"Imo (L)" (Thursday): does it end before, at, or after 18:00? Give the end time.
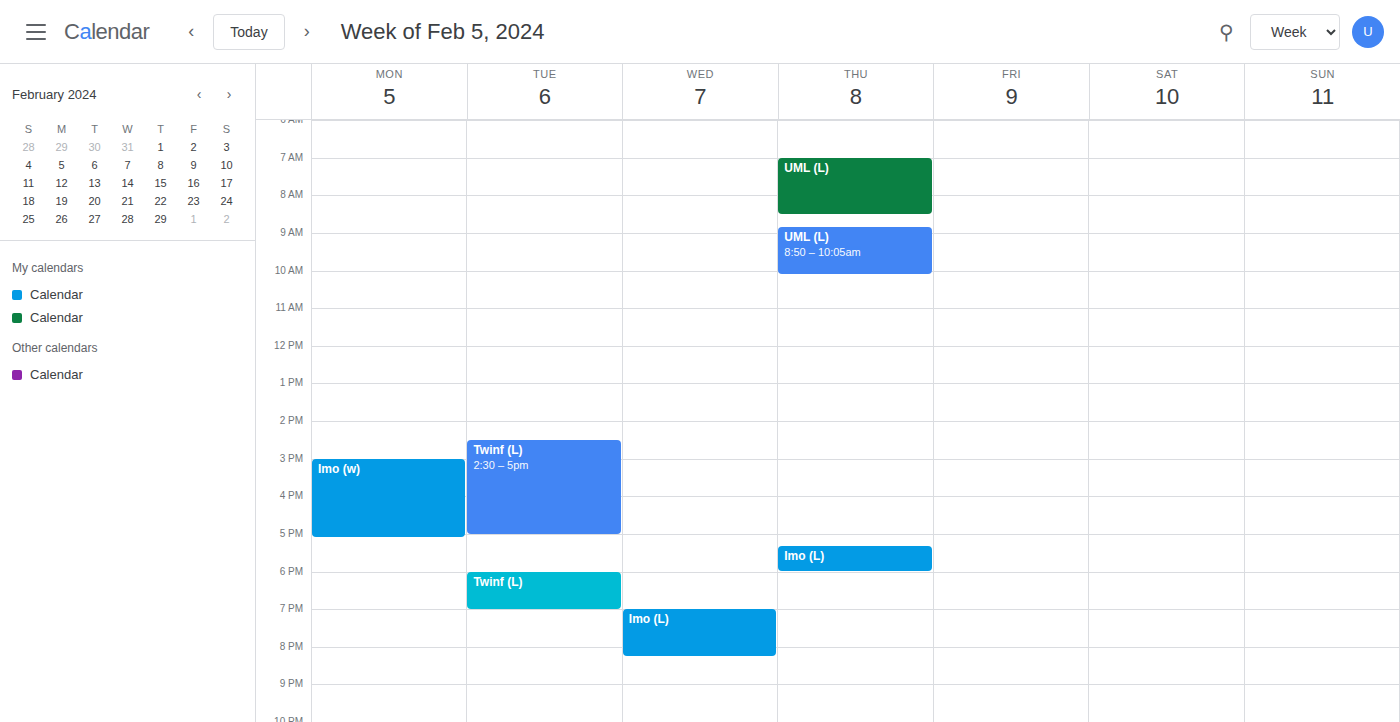
18:00 -- exactly at 18:00, on the 18:00 line.